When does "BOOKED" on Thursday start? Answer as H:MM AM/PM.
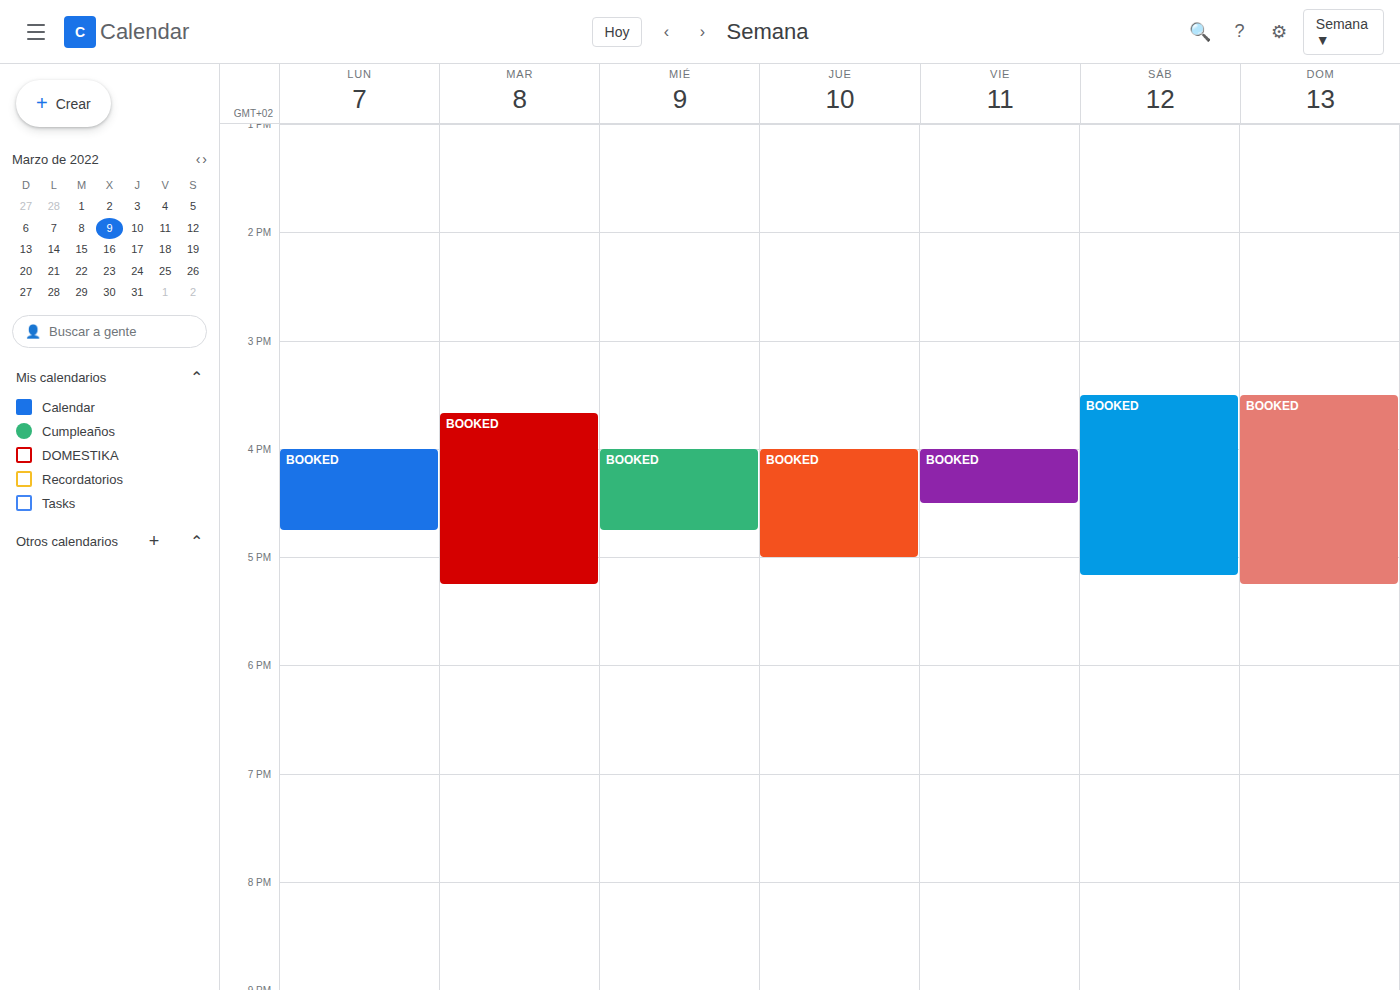
4:00 PM